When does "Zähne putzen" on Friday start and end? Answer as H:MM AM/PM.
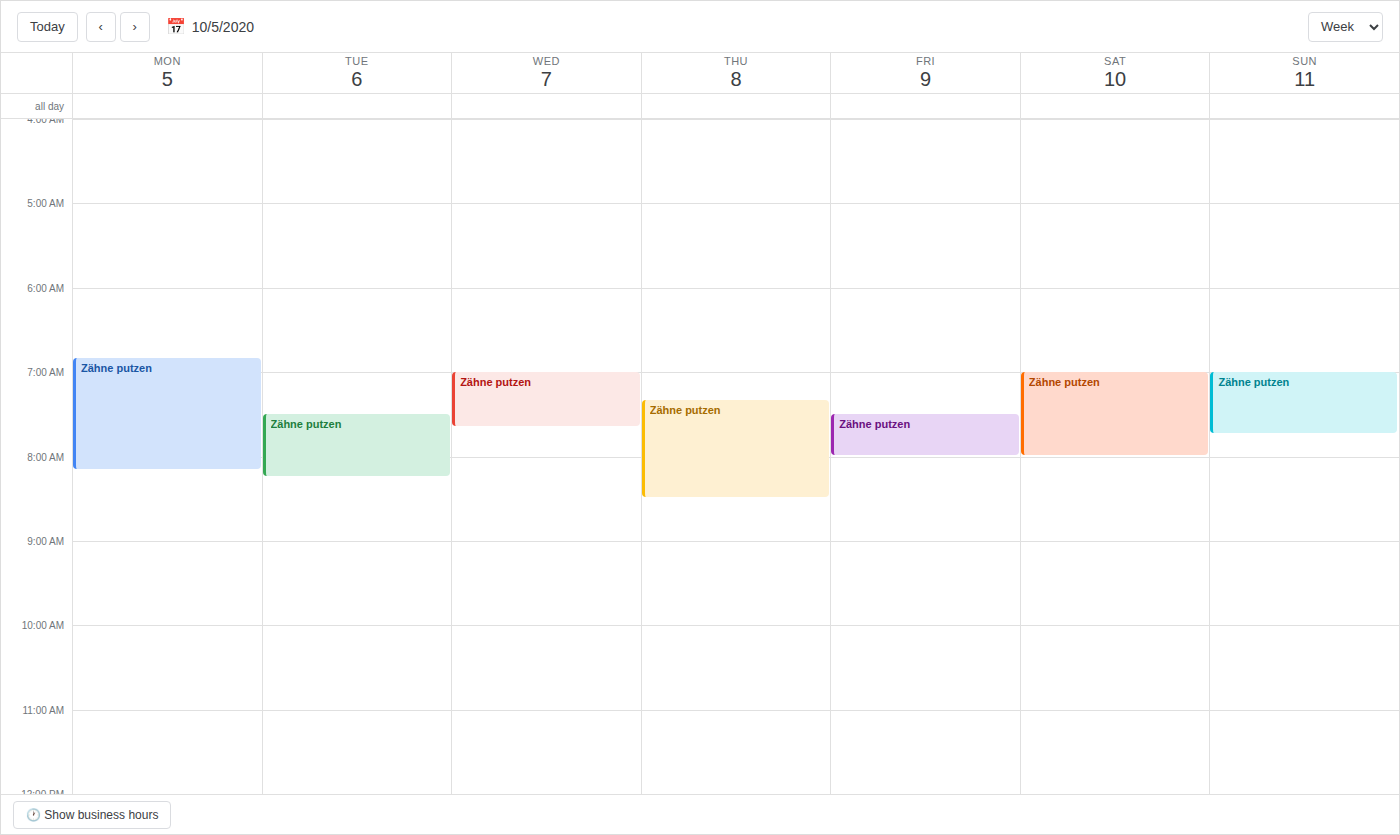
7:30 AM to 8:00 AM